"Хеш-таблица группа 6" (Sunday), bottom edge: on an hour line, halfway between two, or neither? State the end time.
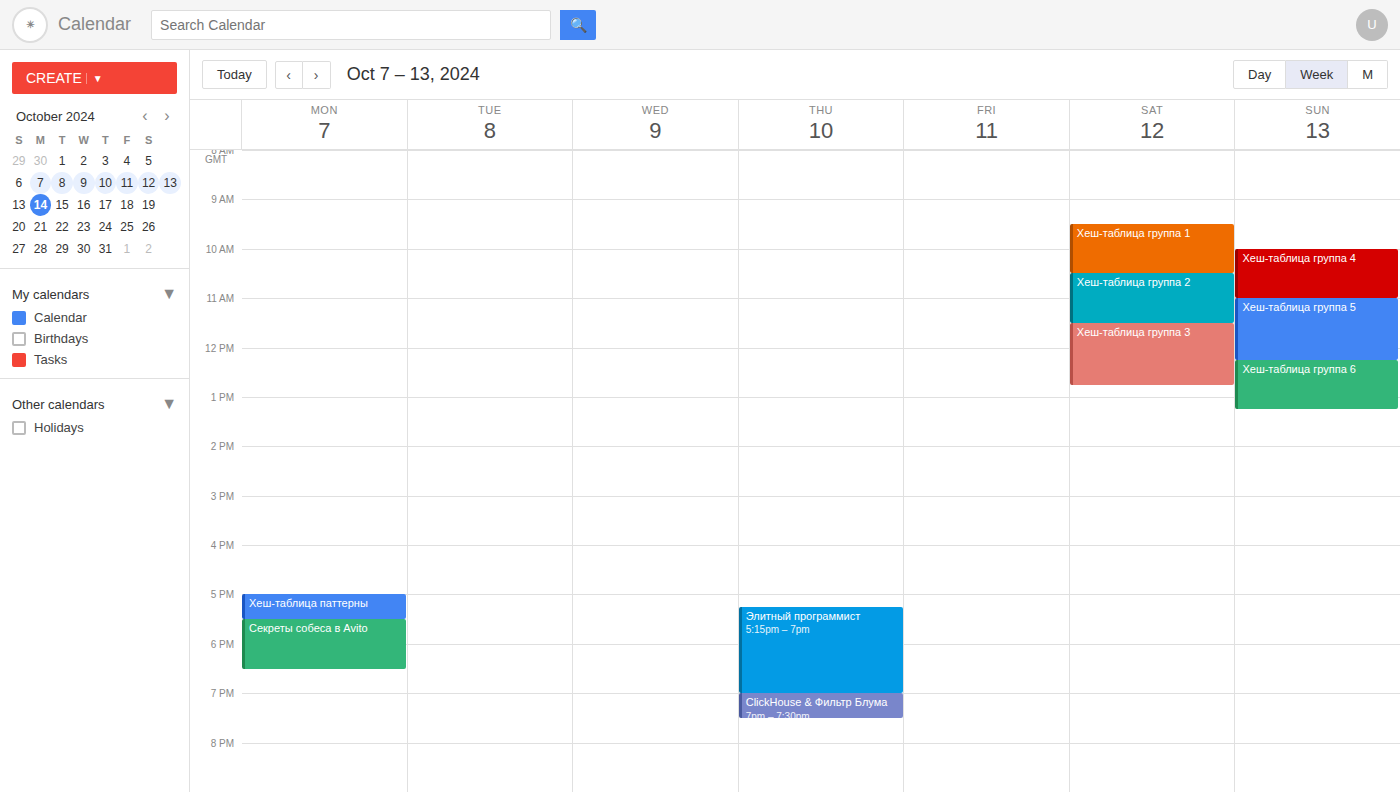
1:15 PM -- neither: a quarter of the way from the 1 PM line to the 2 PM line.